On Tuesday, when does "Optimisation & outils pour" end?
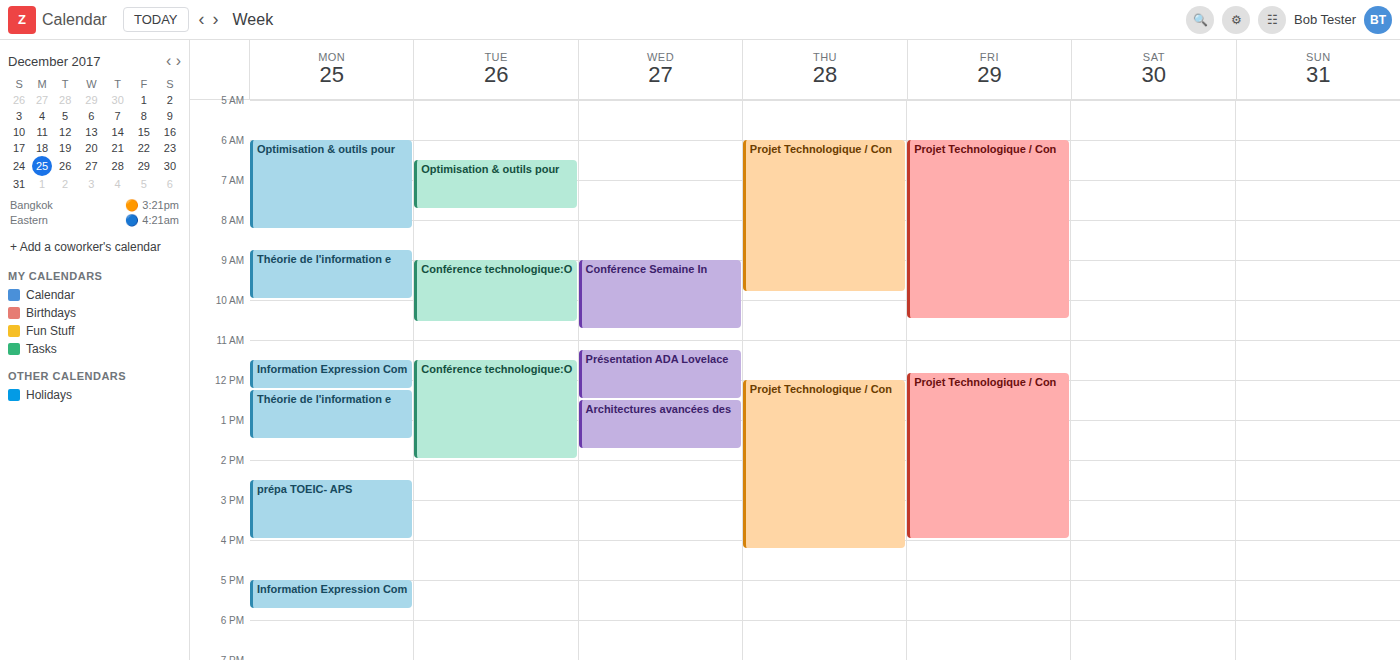
7:45 AM